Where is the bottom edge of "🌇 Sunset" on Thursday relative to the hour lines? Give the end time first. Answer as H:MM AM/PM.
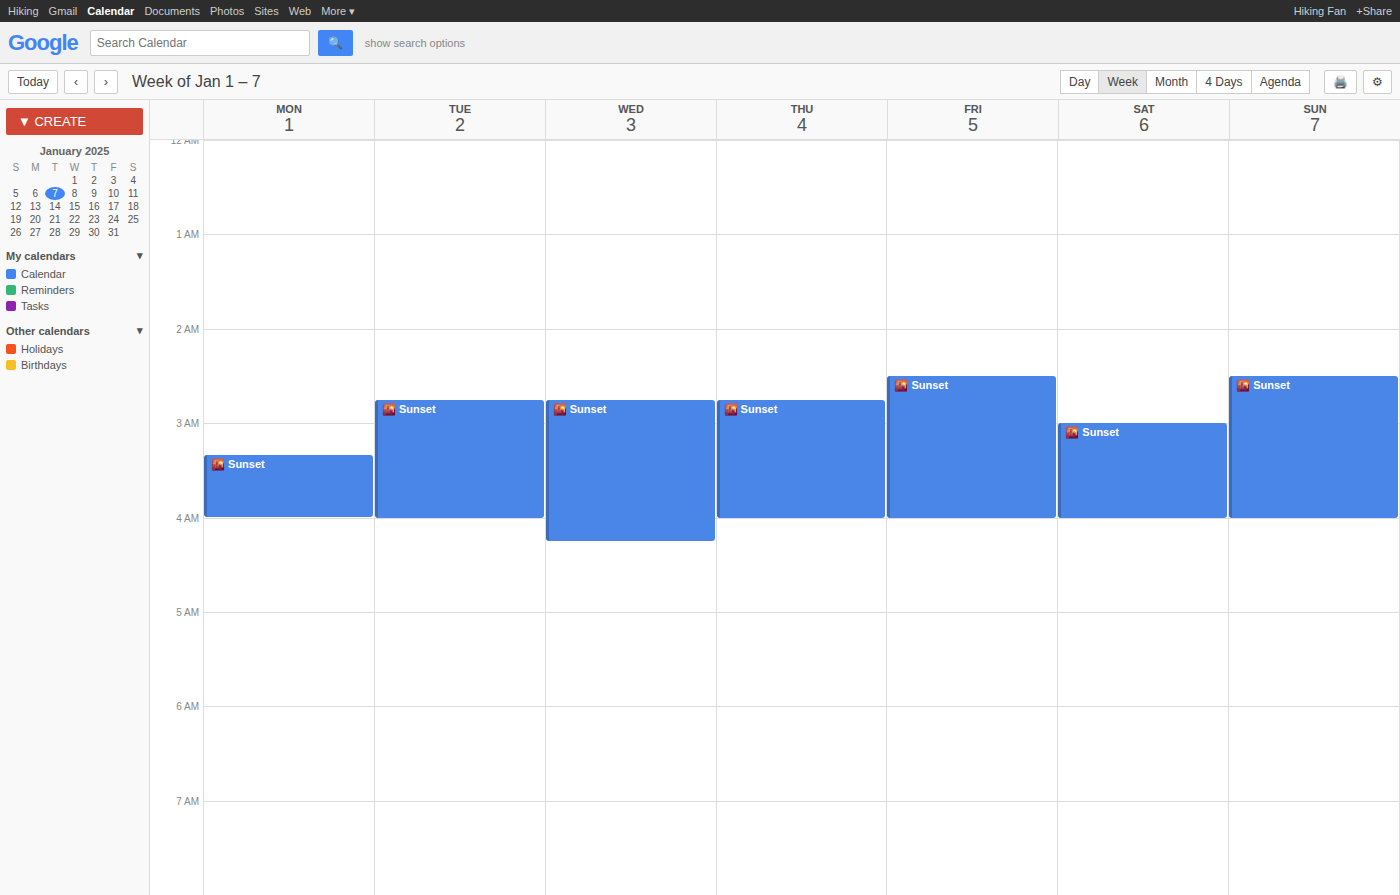
4:00 AM -- exactly on the 4 AM line.